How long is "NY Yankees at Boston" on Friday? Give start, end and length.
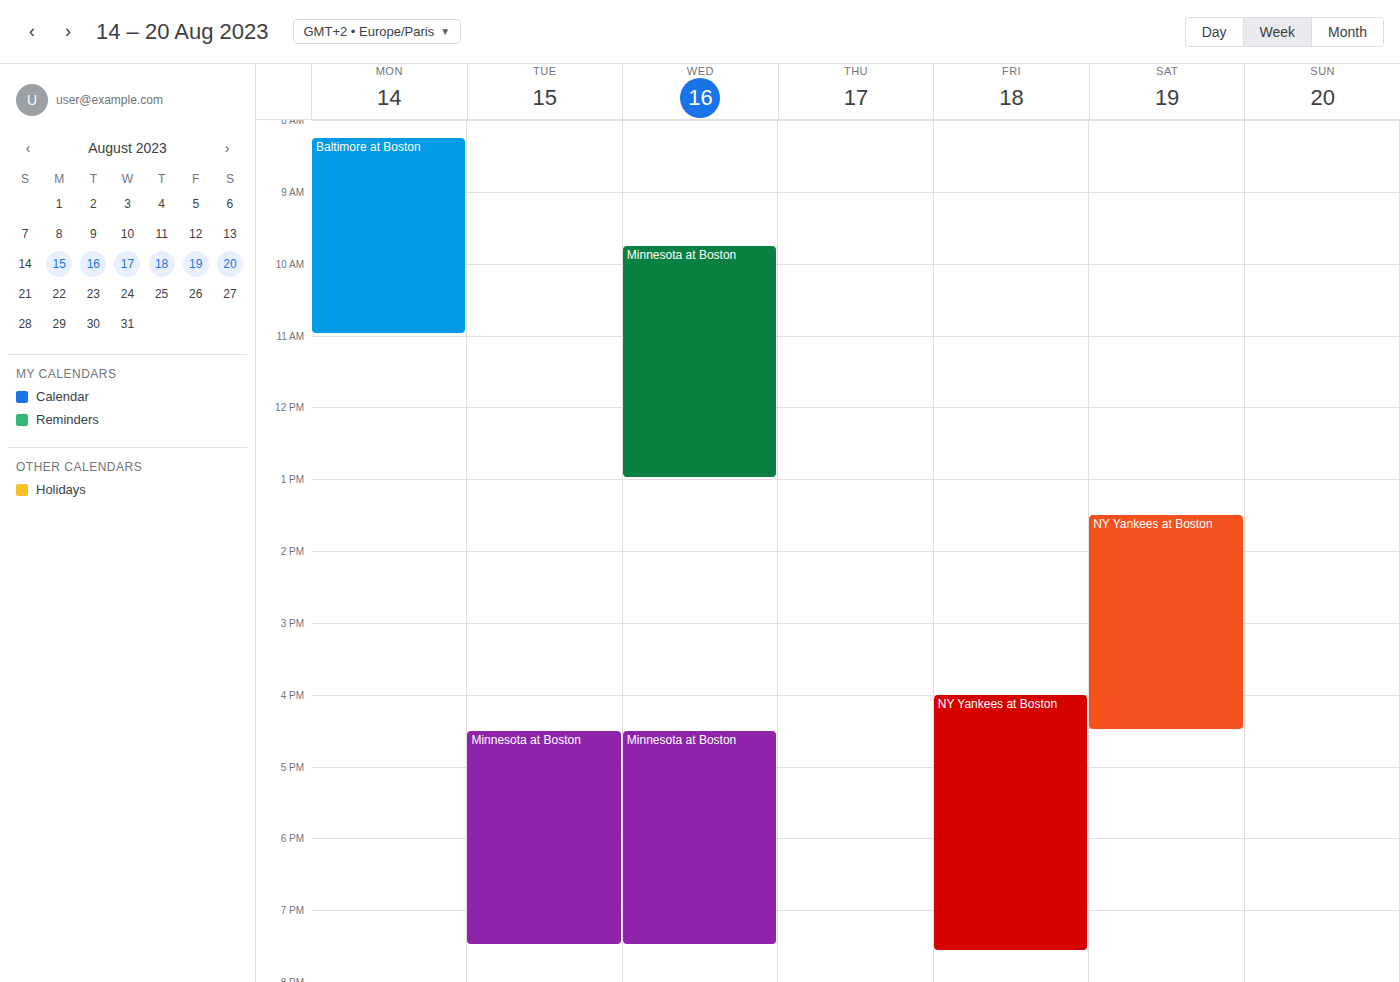
4:00 PM to 7:35 PM, 3 hours 35 minutes